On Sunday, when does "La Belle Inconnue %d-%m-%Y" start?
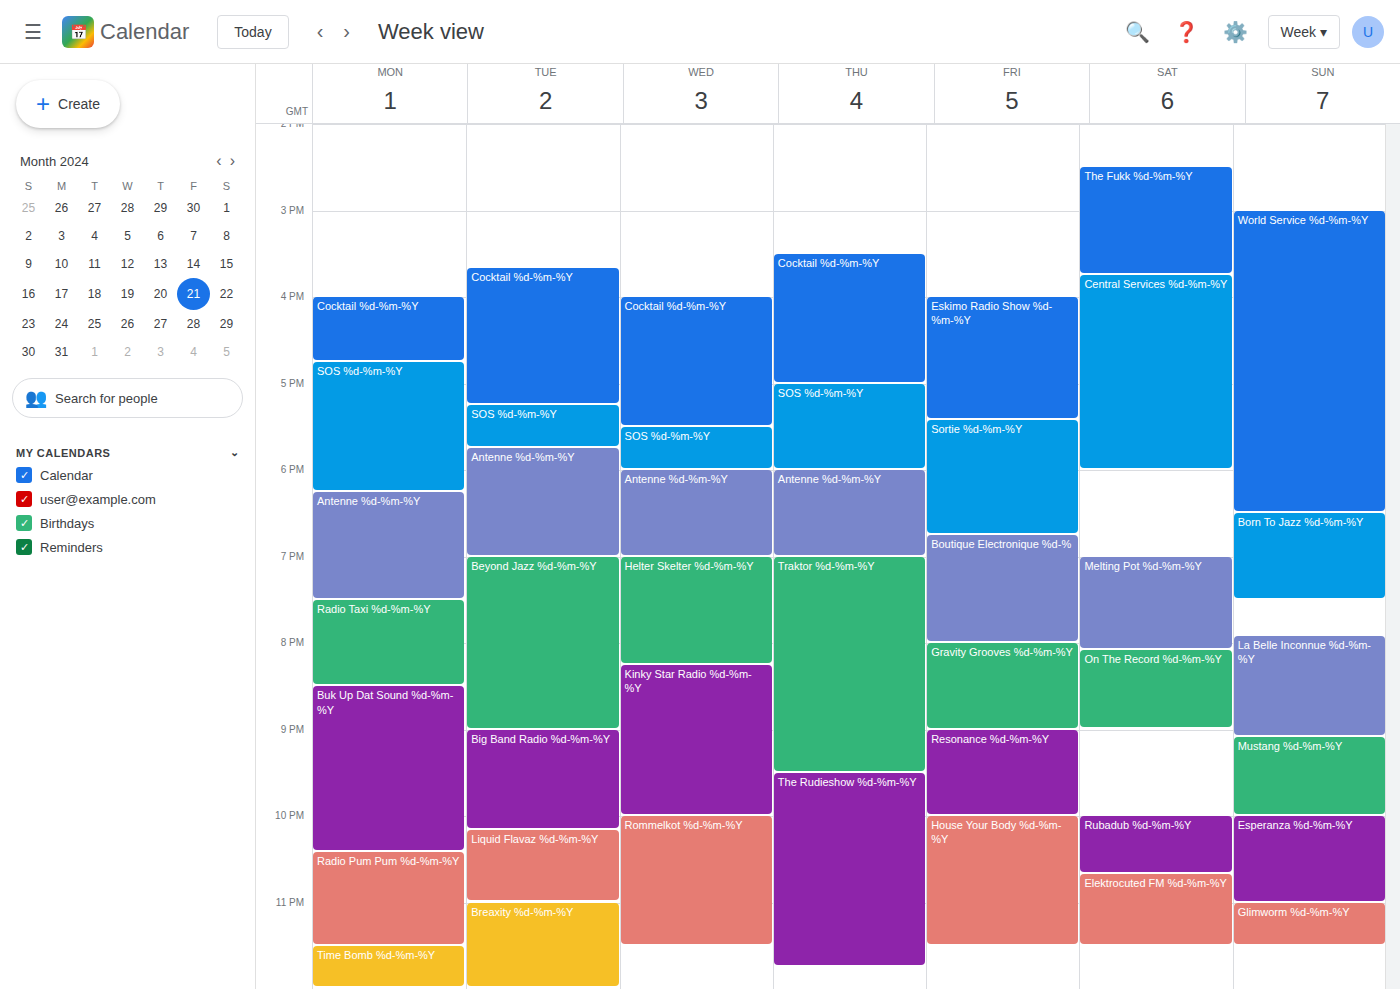
7:55 PM